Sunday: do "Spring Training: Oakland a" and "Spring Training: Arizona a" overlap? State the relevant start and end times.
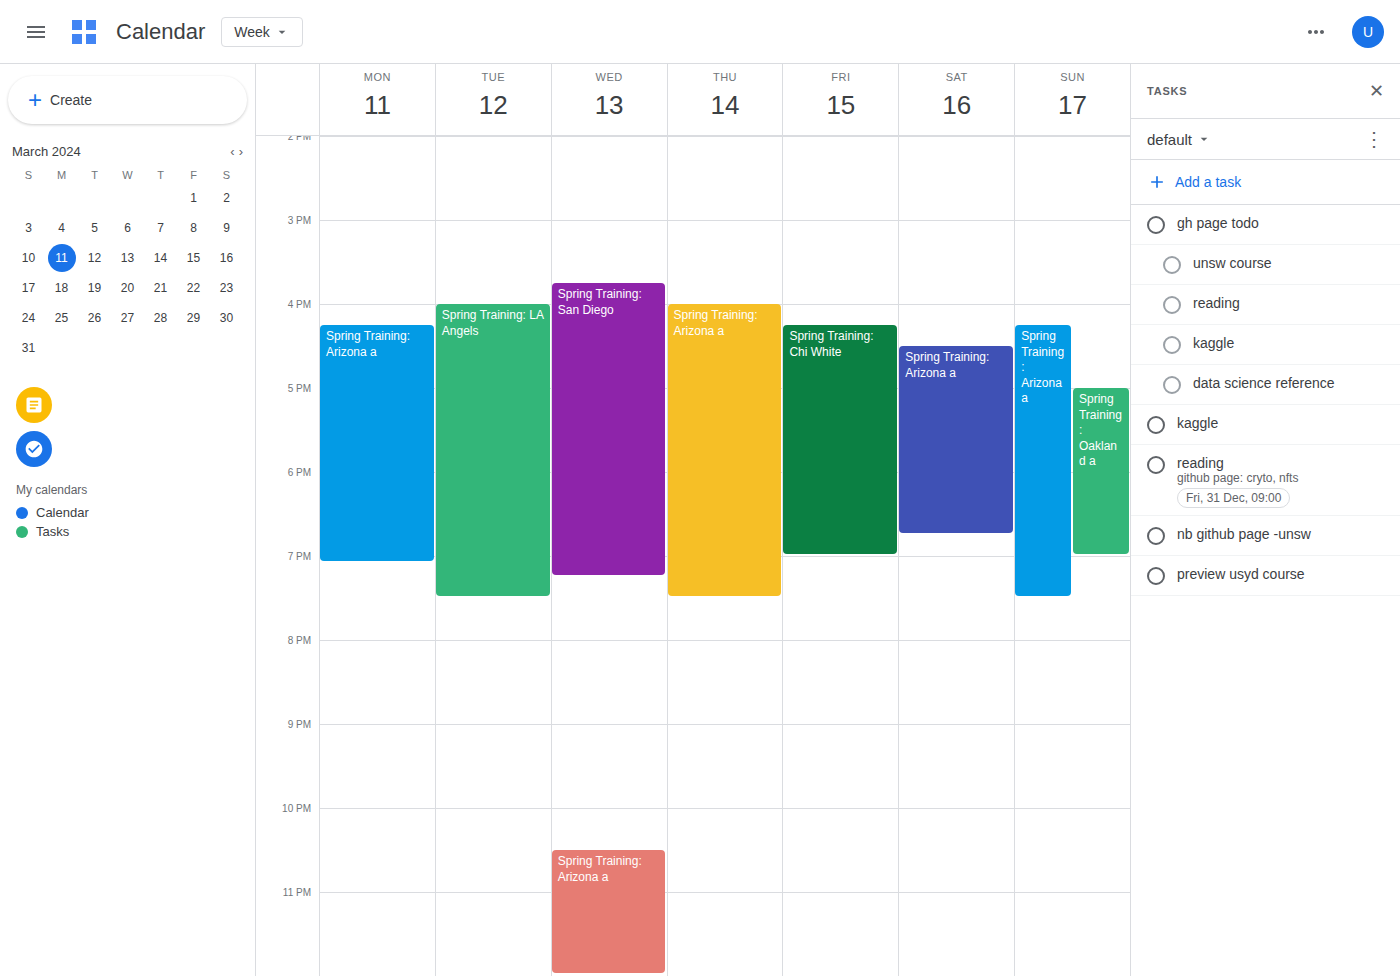
"Spring Training: Oakland a" runs 5:00 PM to 7:00 PM, inside "Spring Training: Arizona a" -- they overlap.